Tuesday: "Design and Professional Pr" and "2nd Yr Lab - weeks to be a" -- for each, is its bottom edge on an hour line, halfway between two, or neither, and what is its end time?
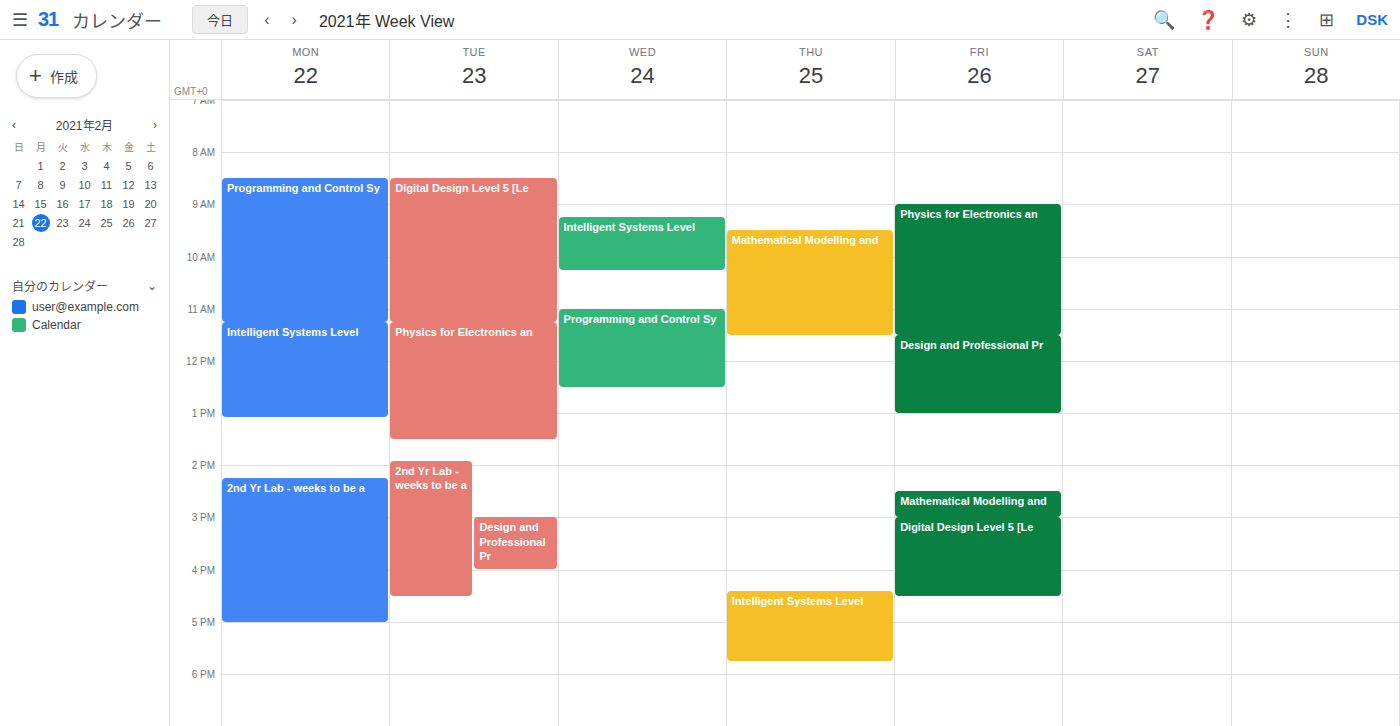
"Design and Professional Pr": 4:00 PM, exactly on the 4 PM line. "2nd Yr Lab - weeks to be a": 4:30 PM, halfway between the 4 PM and 5 PM lines.